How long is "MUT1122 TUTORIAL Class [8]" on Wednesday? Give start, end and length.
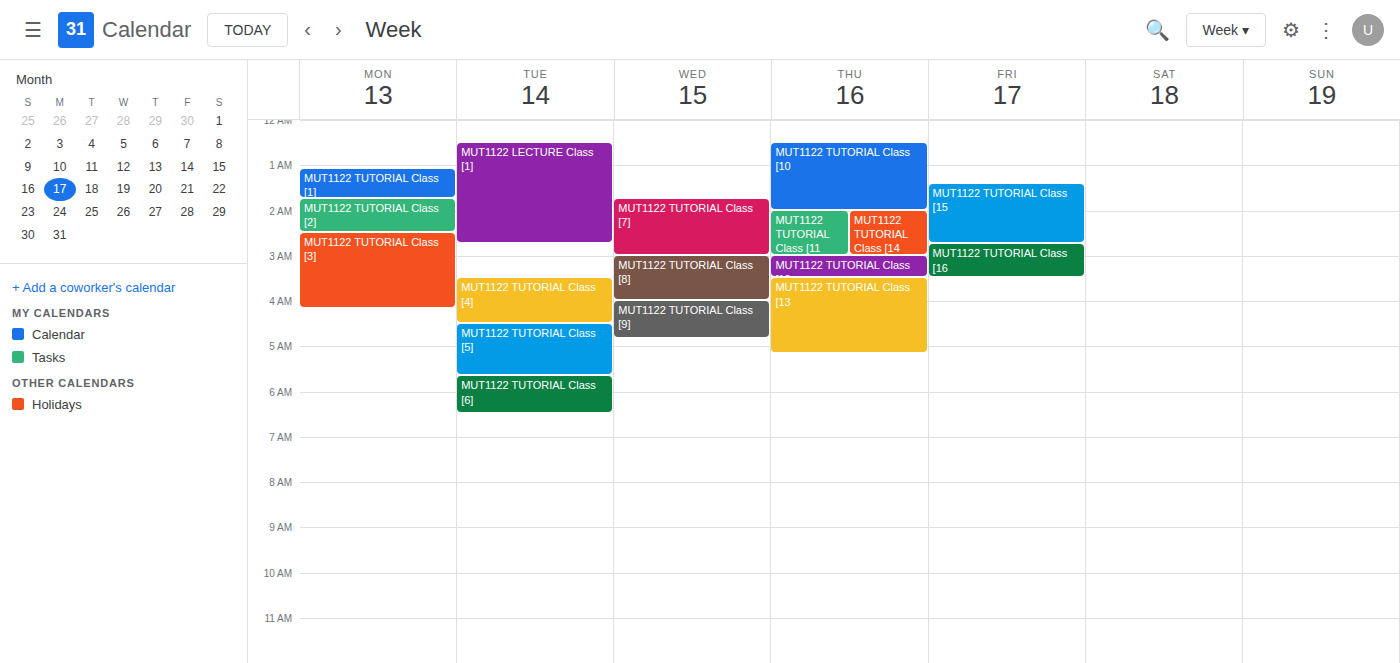
3:00 AM to 4:00 AM, 1 hour